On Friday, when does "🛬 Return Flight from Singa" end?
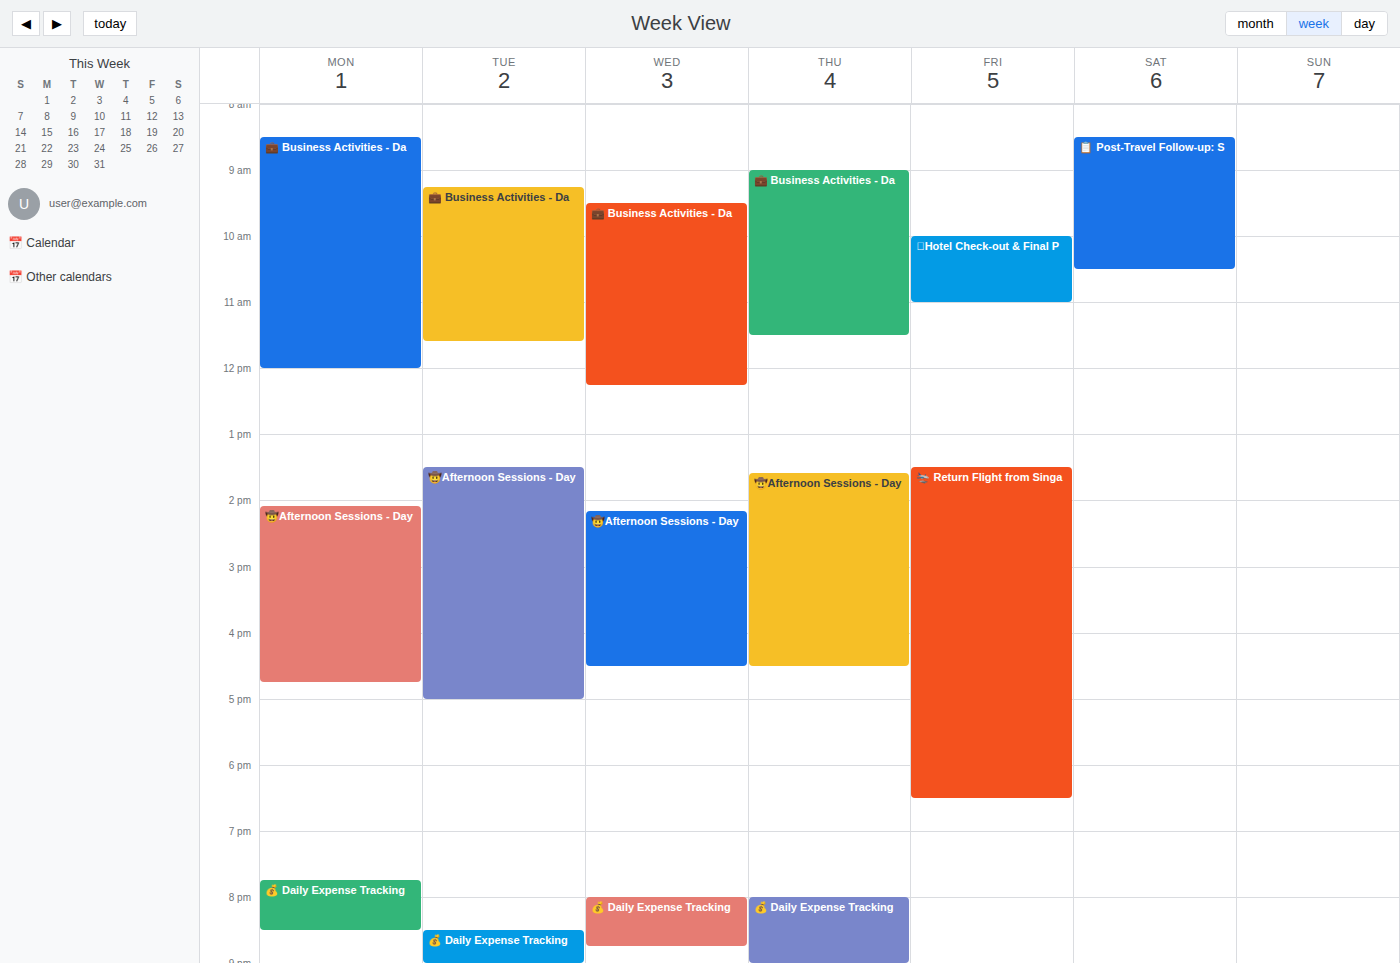
6:30 PM